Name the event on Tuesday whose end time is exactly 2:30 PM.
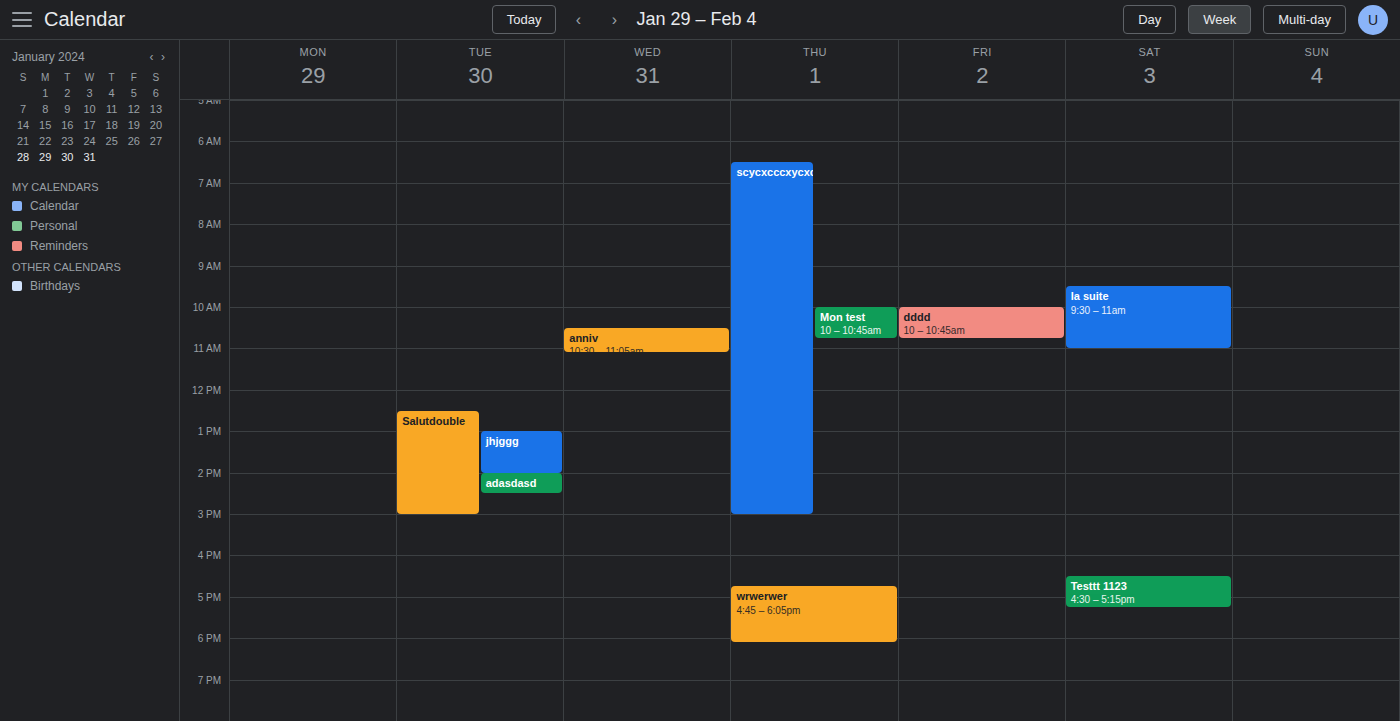
"adasdasd"